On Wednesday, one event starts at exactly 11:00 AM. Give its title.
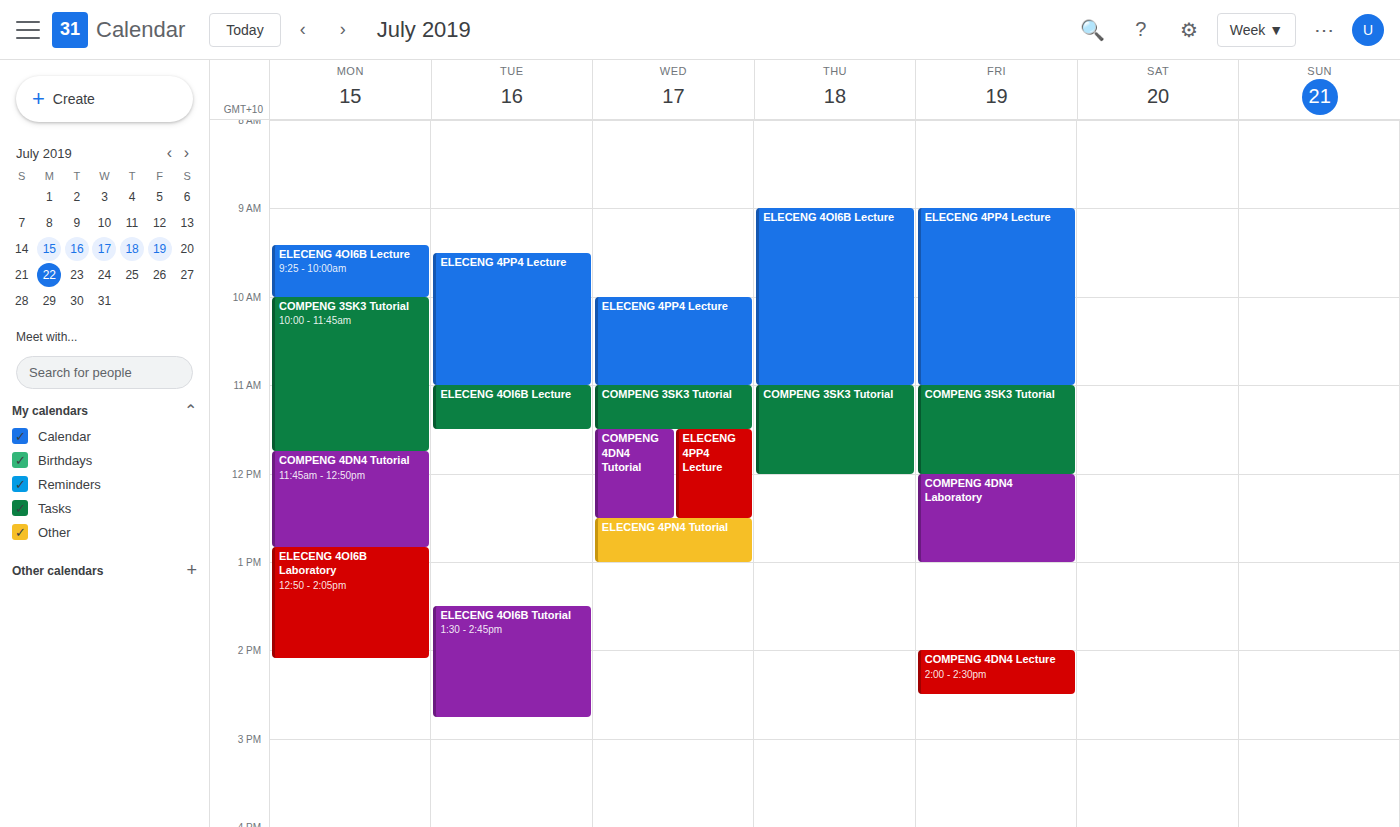
"COMPENG 3SK3 Tutorial"